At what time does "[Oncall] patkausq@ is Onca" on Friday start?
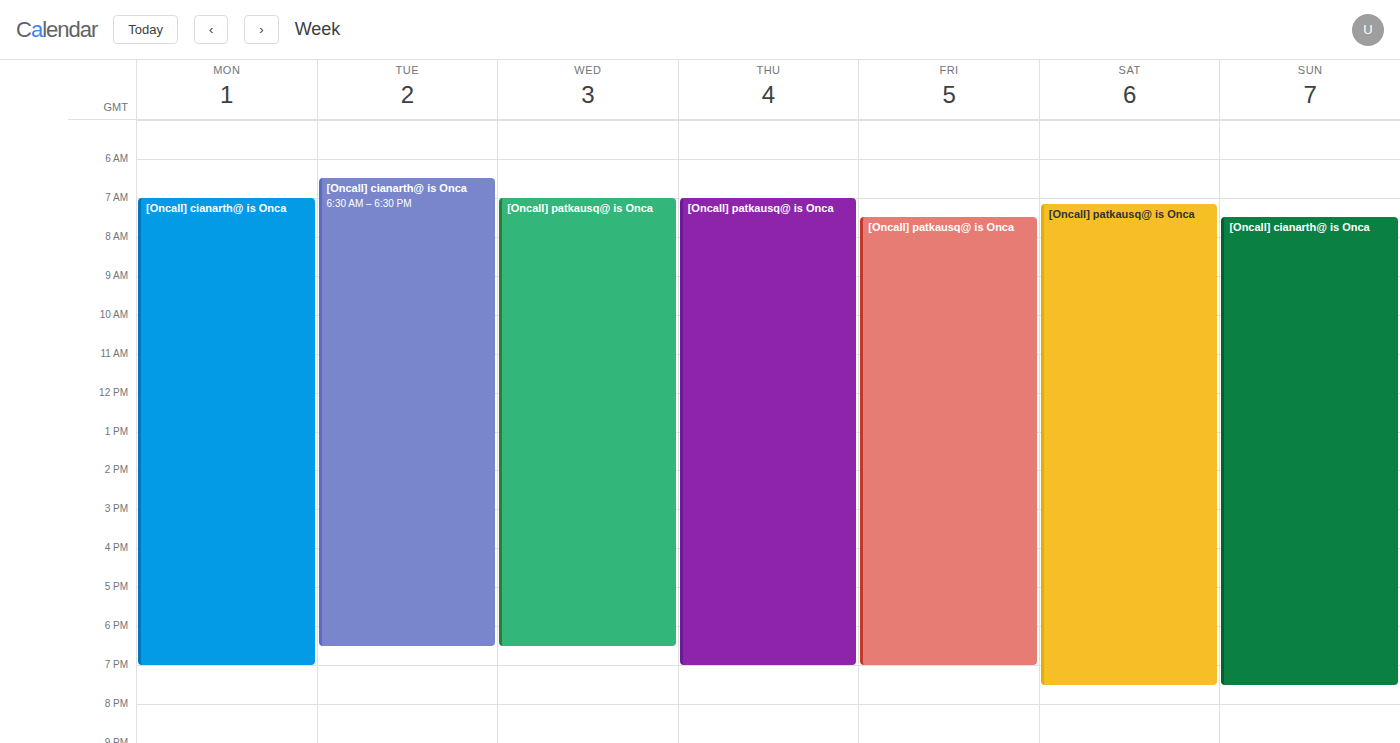
7:30 AM